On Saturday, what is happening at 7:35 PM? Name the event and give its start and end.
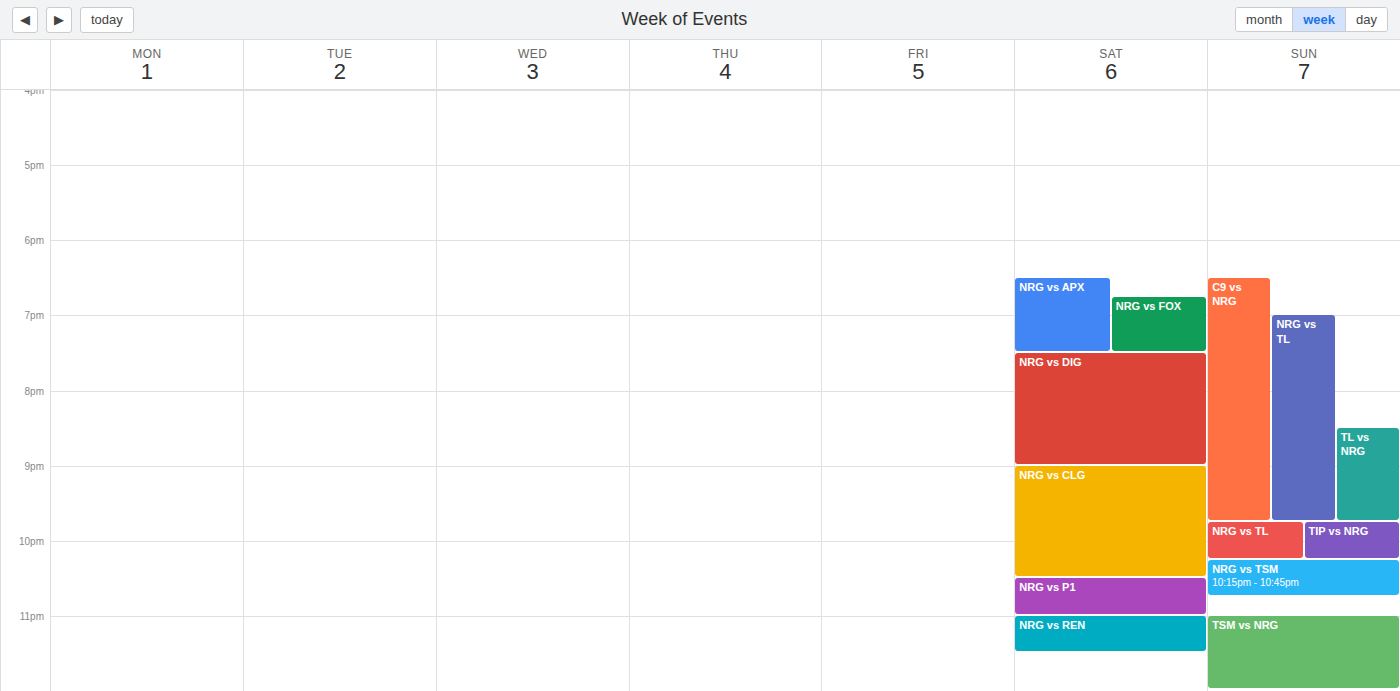
"NRG vs DIG", 7:30 PM to 9:00 PM